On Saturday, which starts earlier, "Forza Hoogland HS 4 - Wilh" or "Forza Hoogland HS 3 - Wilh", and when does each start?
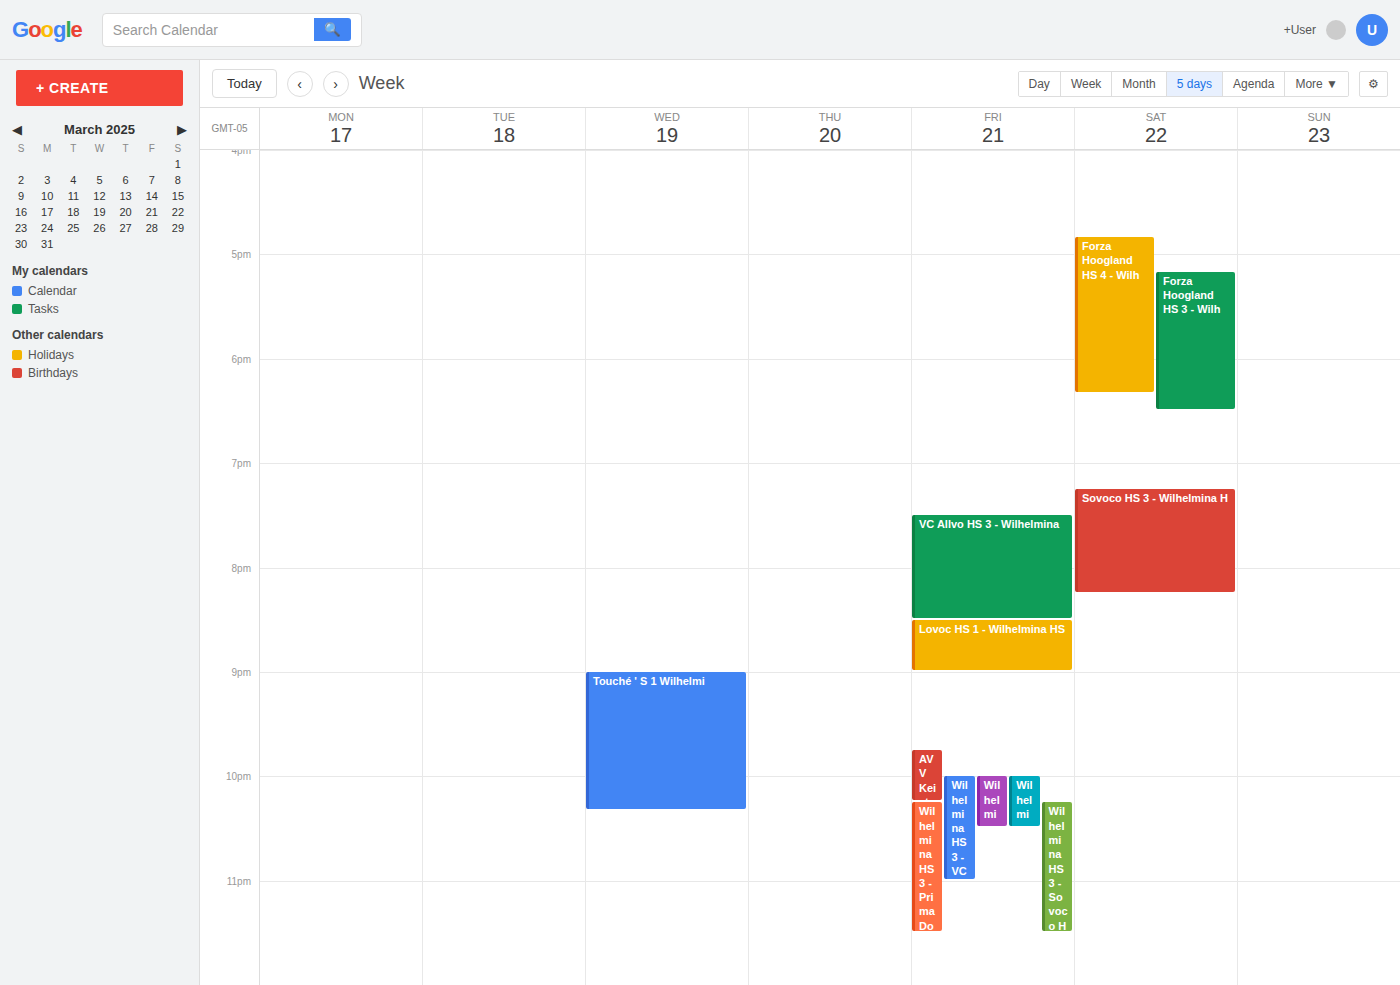
"Forza Hoogland HS 4 - Wilh" 16:50; "Forza Hoogland HS 3 - Wilh" 17:10.